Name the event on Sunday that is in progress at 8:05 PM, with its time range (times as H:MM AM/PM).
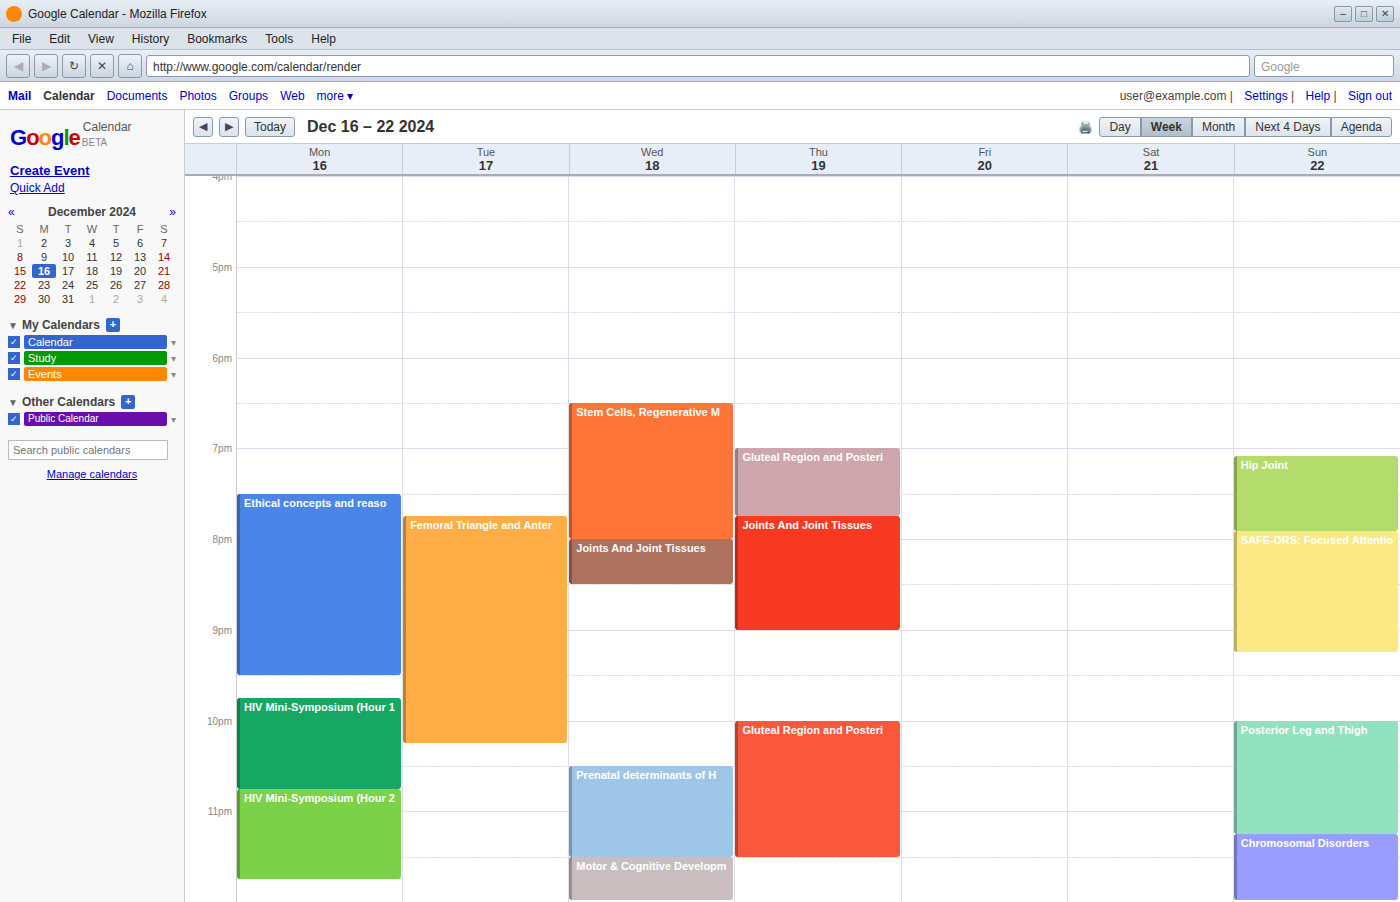
"SAFE-DRS: Focused Attentio", 7:55 PM to 9:15 PM